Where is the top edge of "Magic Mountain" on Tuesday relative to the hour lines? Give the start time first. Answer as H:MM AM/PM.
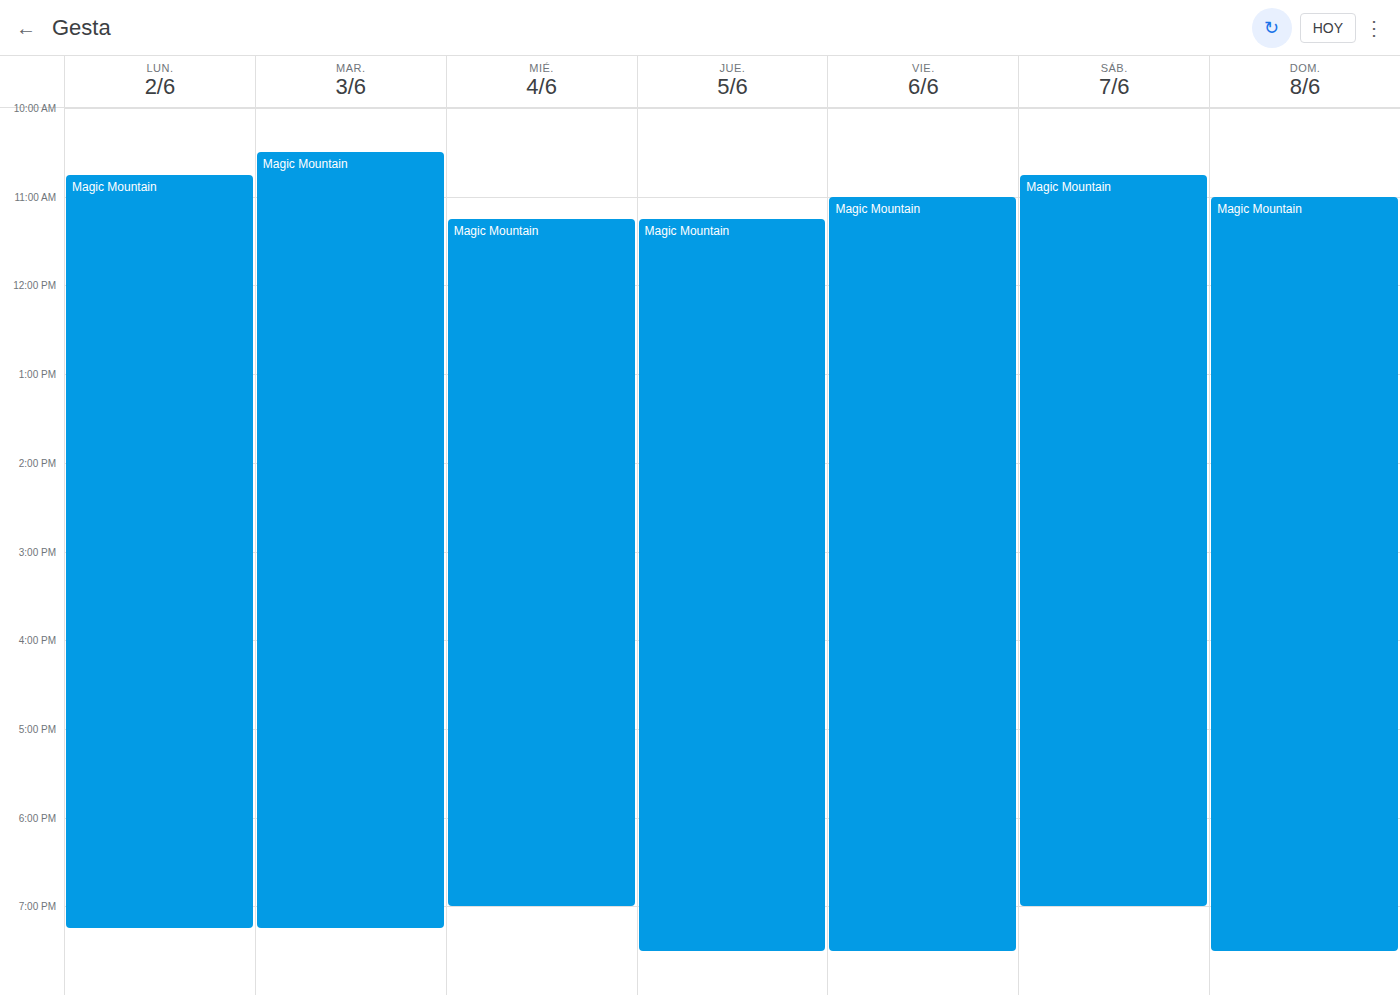
10:30 AM -- halfway between the 10 AM and 11 AM lines.